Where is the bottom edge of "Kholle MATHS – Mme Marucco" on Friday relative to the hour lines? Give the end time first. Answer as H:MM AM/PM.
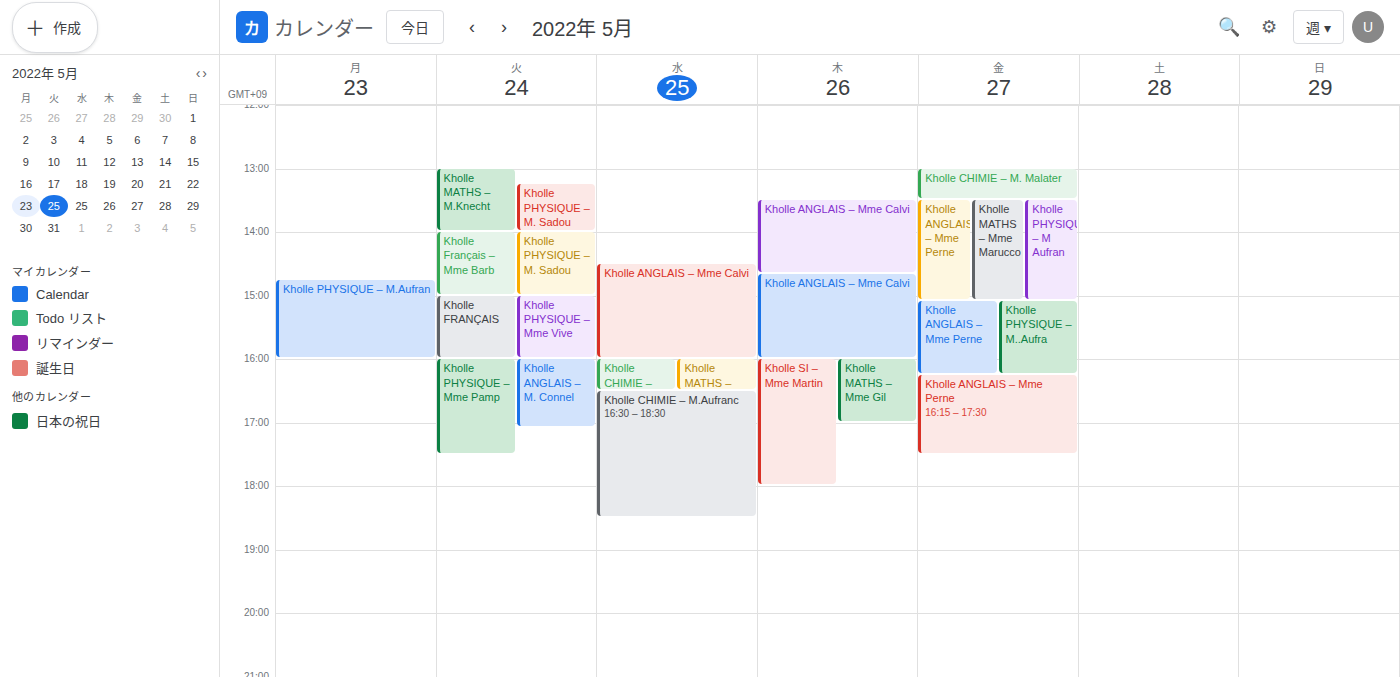
3:05 PM -- neither: 5 minutes below the 3 PM line and 55 minutes above the 4 PM line.